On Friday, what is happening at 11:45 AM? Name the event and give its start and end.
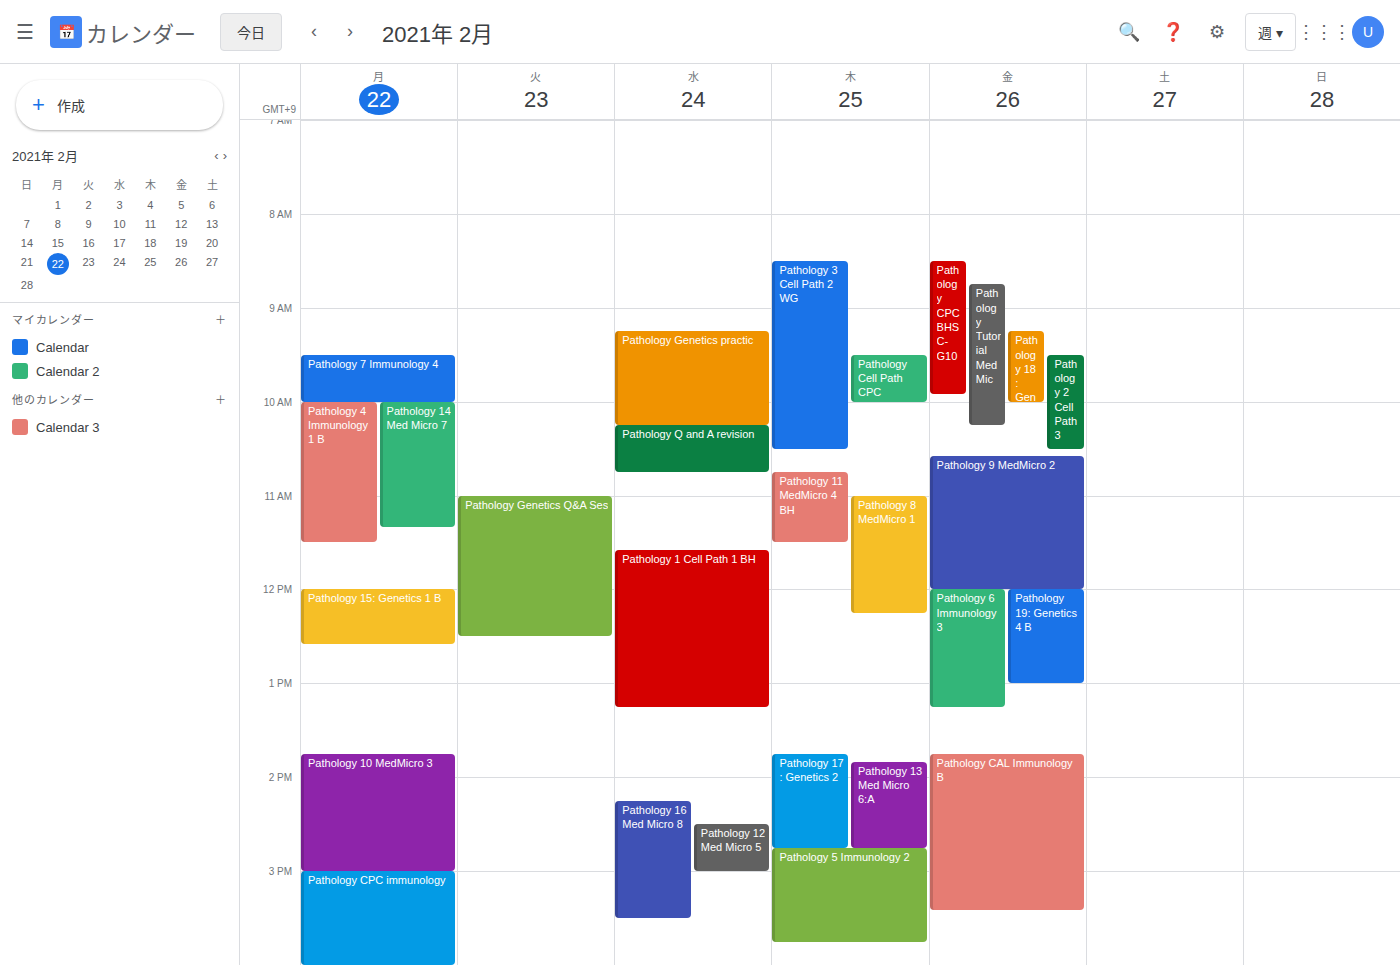
"Pathology 9 MedMicro 2", 10:35 AM to 12:00 PM